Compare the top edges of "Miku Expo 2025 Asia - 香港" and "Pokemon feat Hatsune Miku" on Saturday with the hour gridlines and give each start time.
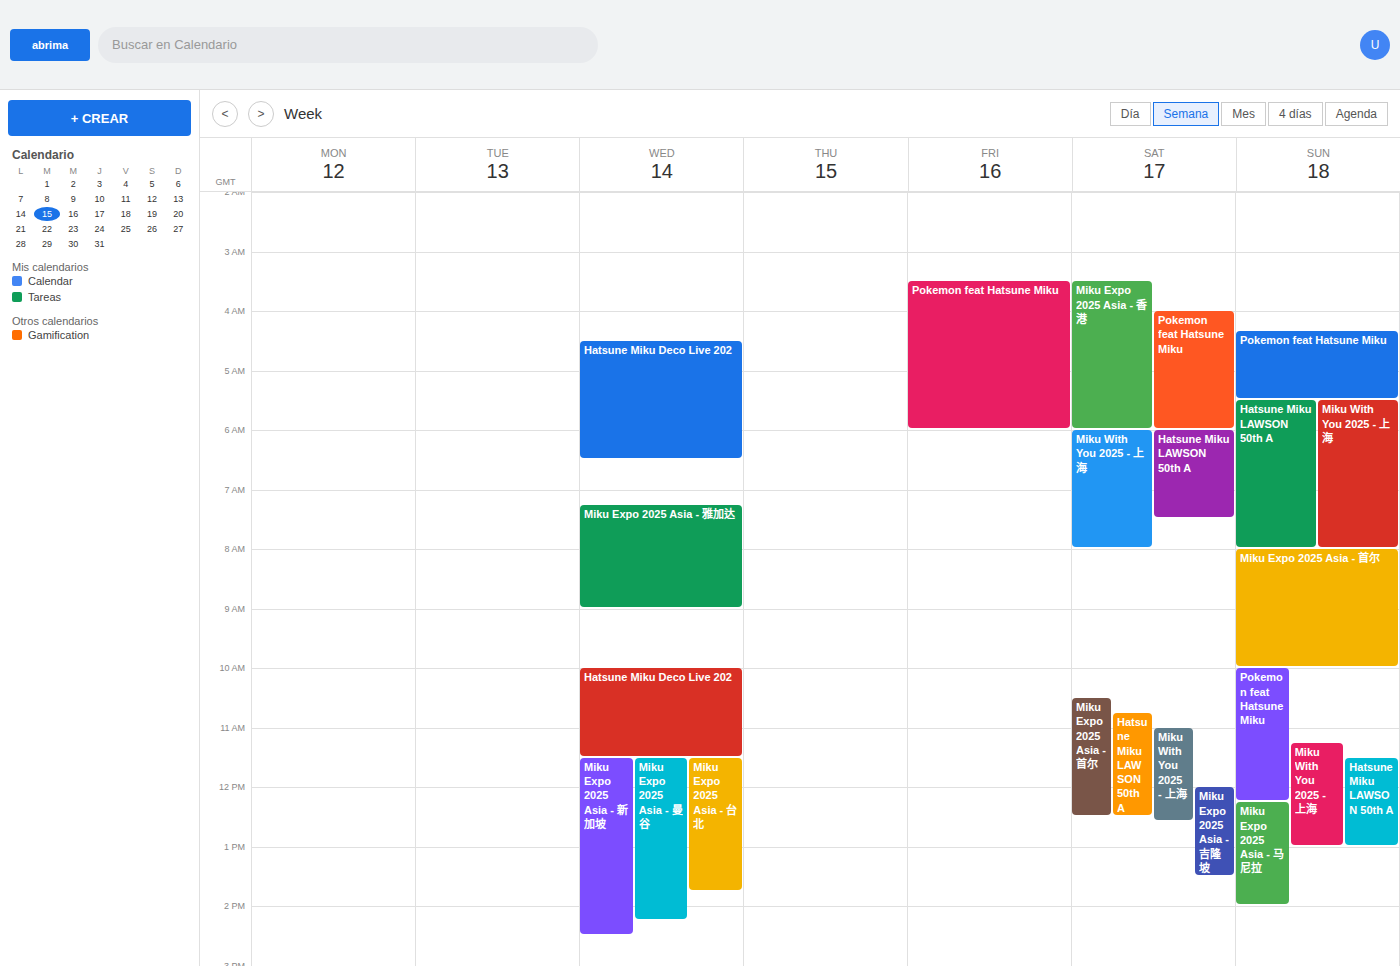
"Miku Expo 2025 Asia - 香港": 3:30 AM, halfway between the 3 AM and 4 AM lines. "Pokemon feat Hatsune Miku": 4:00 AM, exactly on the 4 AM line.